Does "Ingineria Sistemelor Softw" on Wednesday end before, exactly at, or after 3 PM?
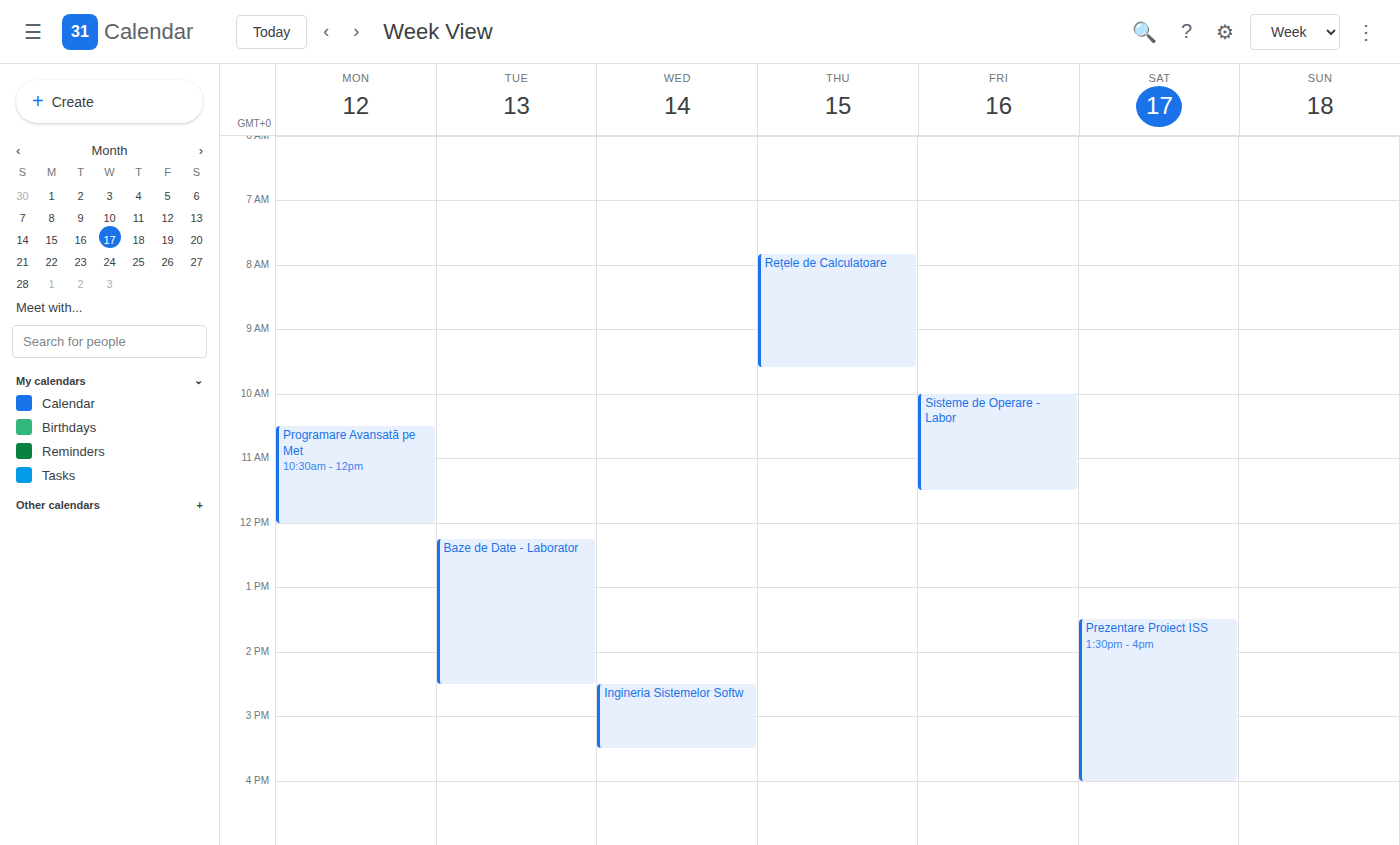
3:30 PM -- after 3 PM, 30 minutes below the 3 PM line.